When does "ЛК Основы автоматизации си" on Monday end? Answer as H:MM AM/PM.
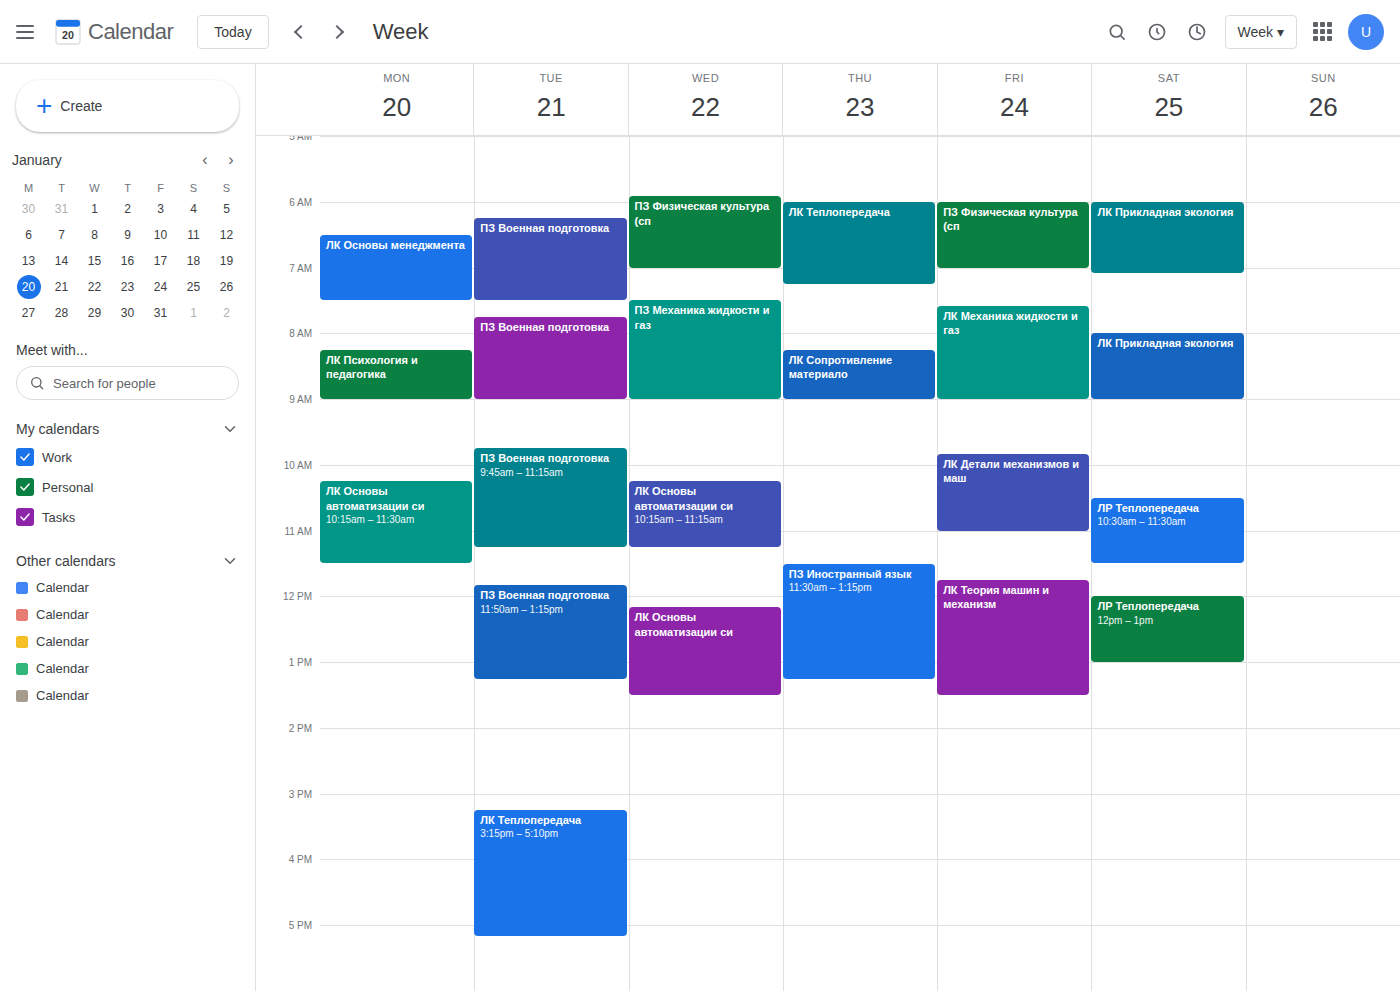
11:30 AM